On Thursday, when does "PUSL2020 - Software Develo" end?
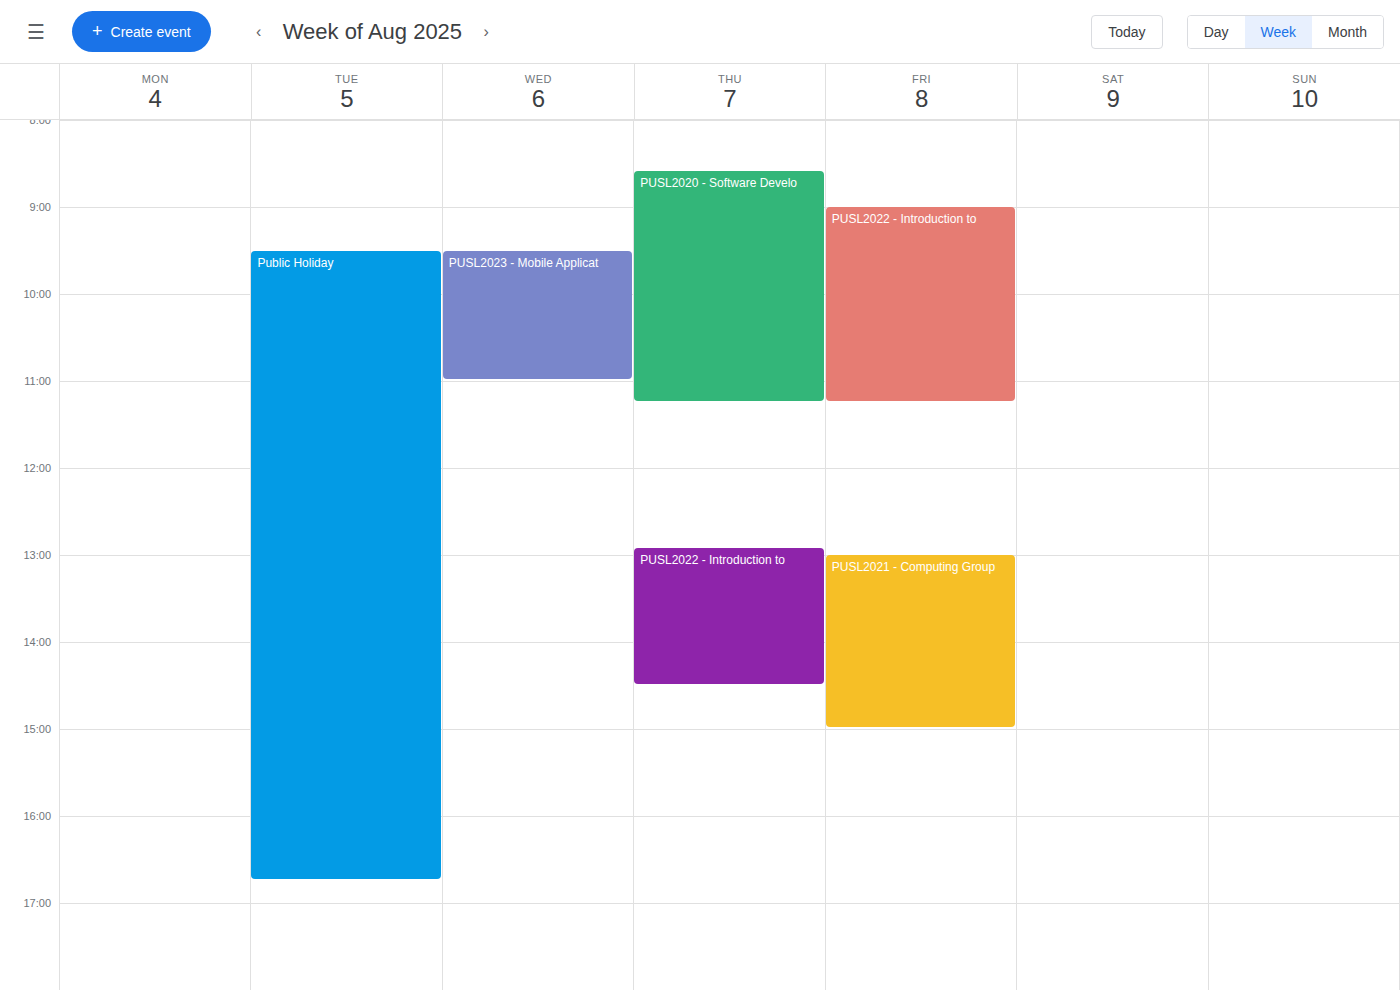
11:15 AM